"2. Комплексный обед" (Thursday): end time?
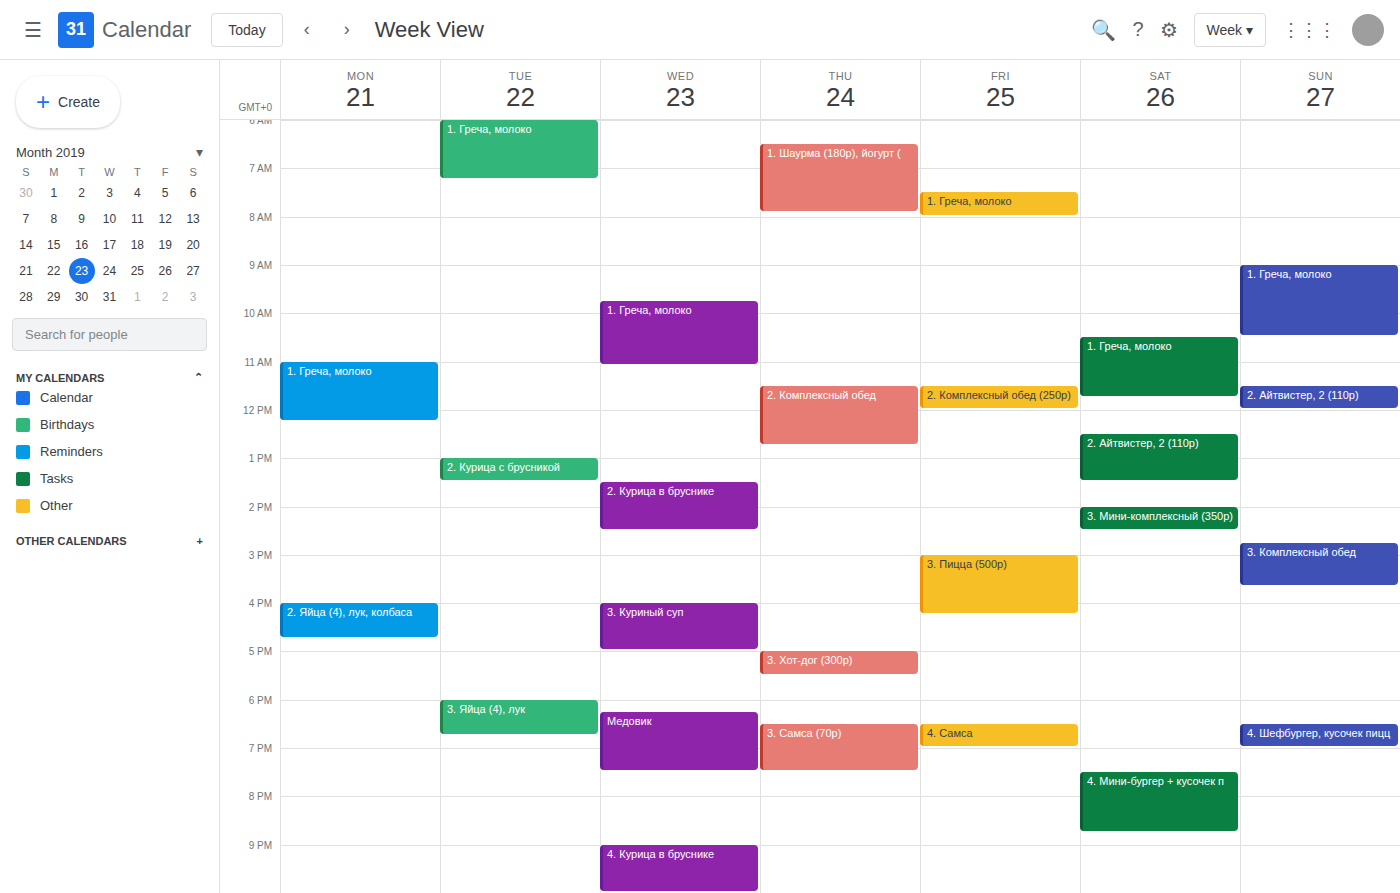
12:45 PM